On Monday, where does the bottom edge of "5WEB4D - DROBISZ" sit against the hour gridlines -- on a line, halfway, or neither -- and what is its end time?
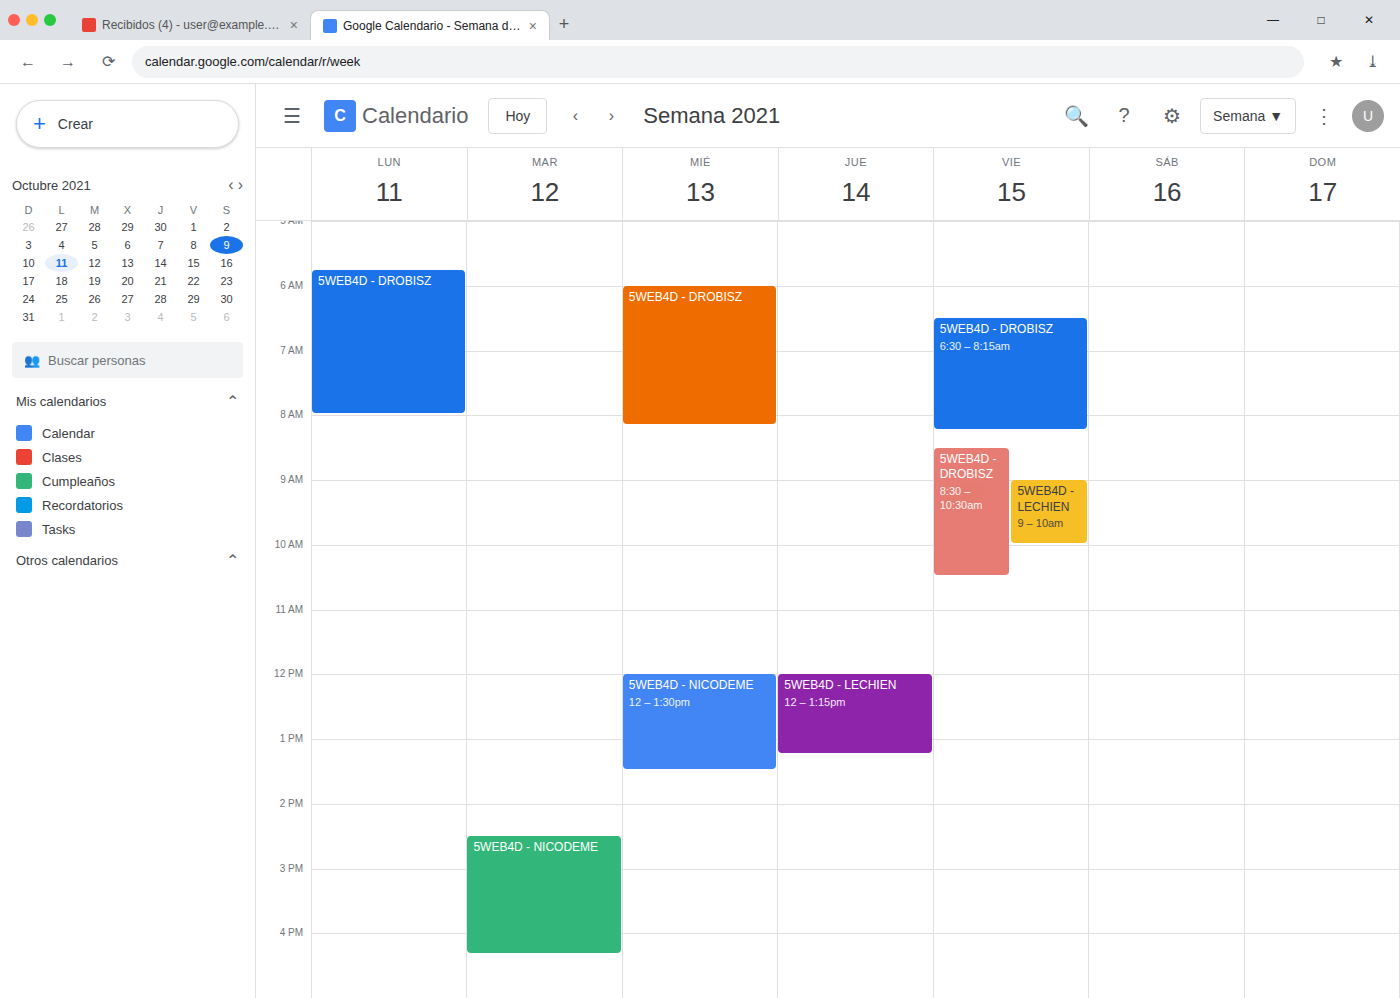
8:00 AM -- exactly on the 8 AM line.